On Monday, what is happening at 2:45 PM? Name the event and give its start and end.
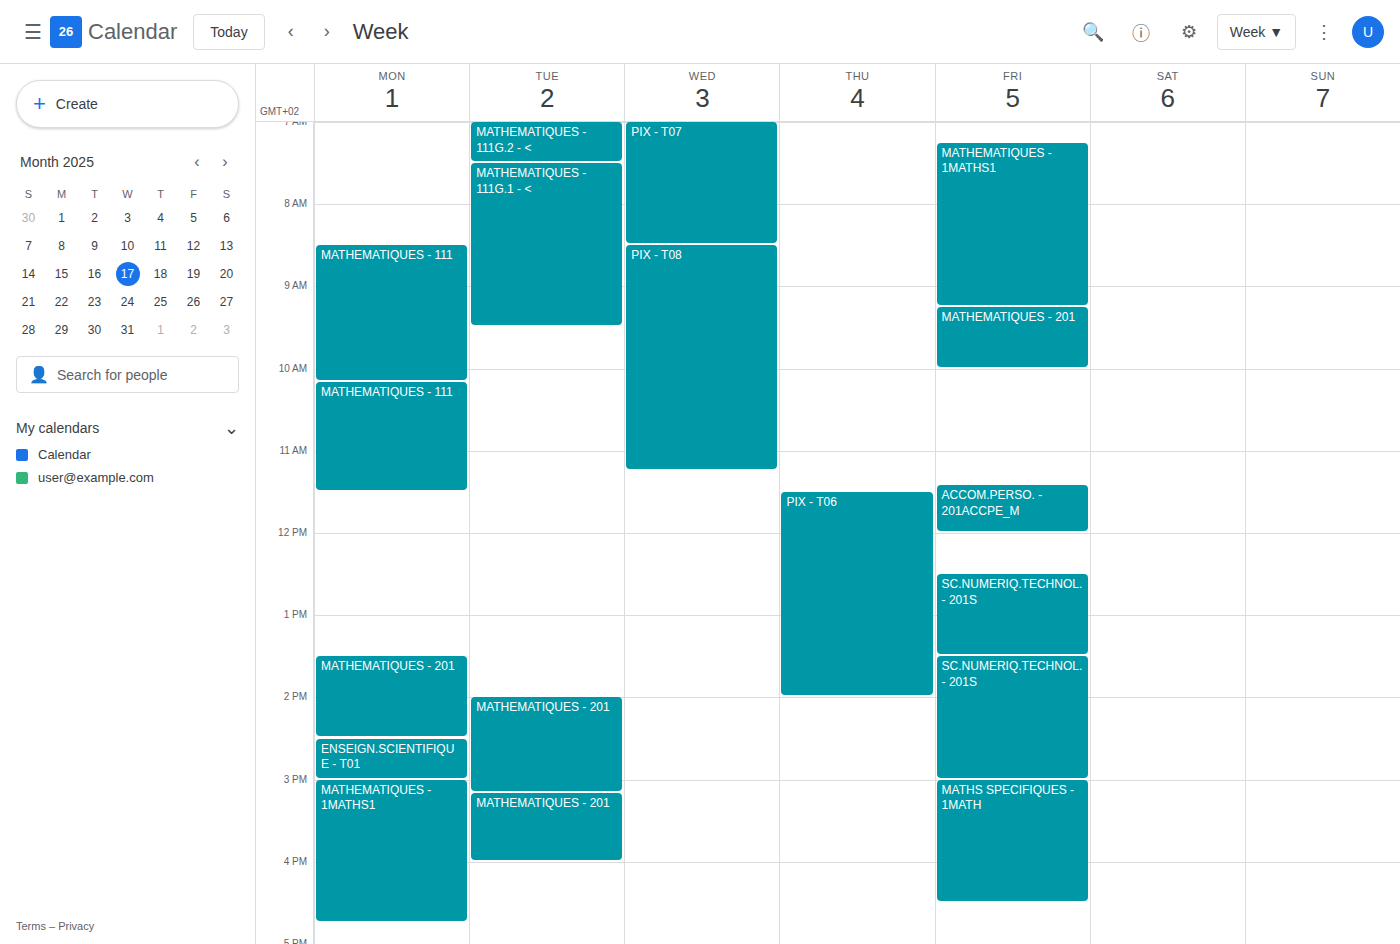
"ENSEIGN.SCIENTIFIQUE - T01", 2:30 PM to 3:00 PM